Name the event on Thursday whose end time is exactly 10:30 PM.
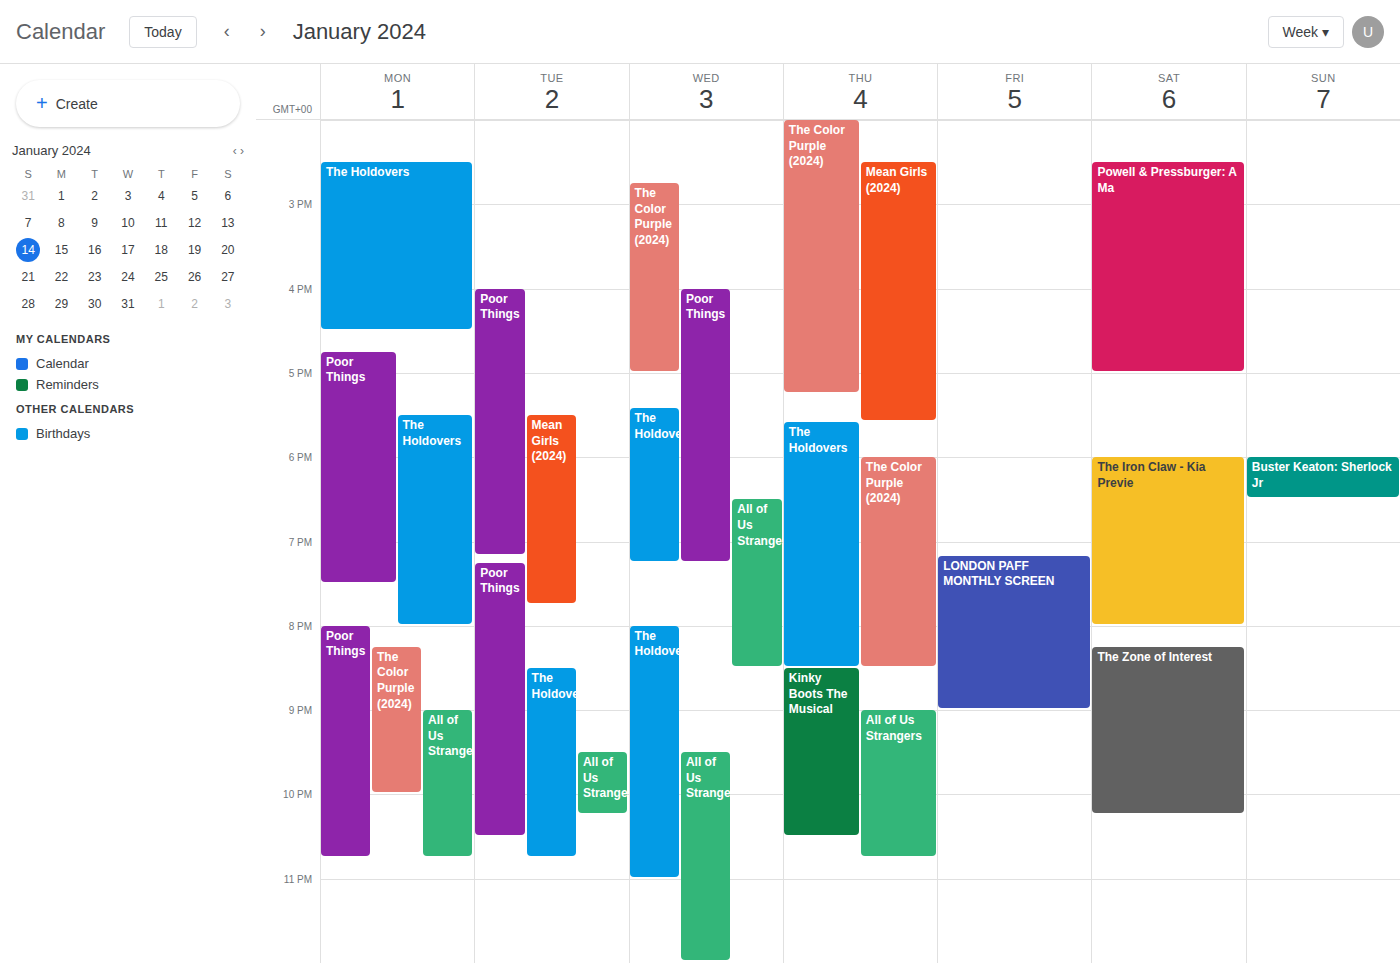
"Kinky Boots The Musical"